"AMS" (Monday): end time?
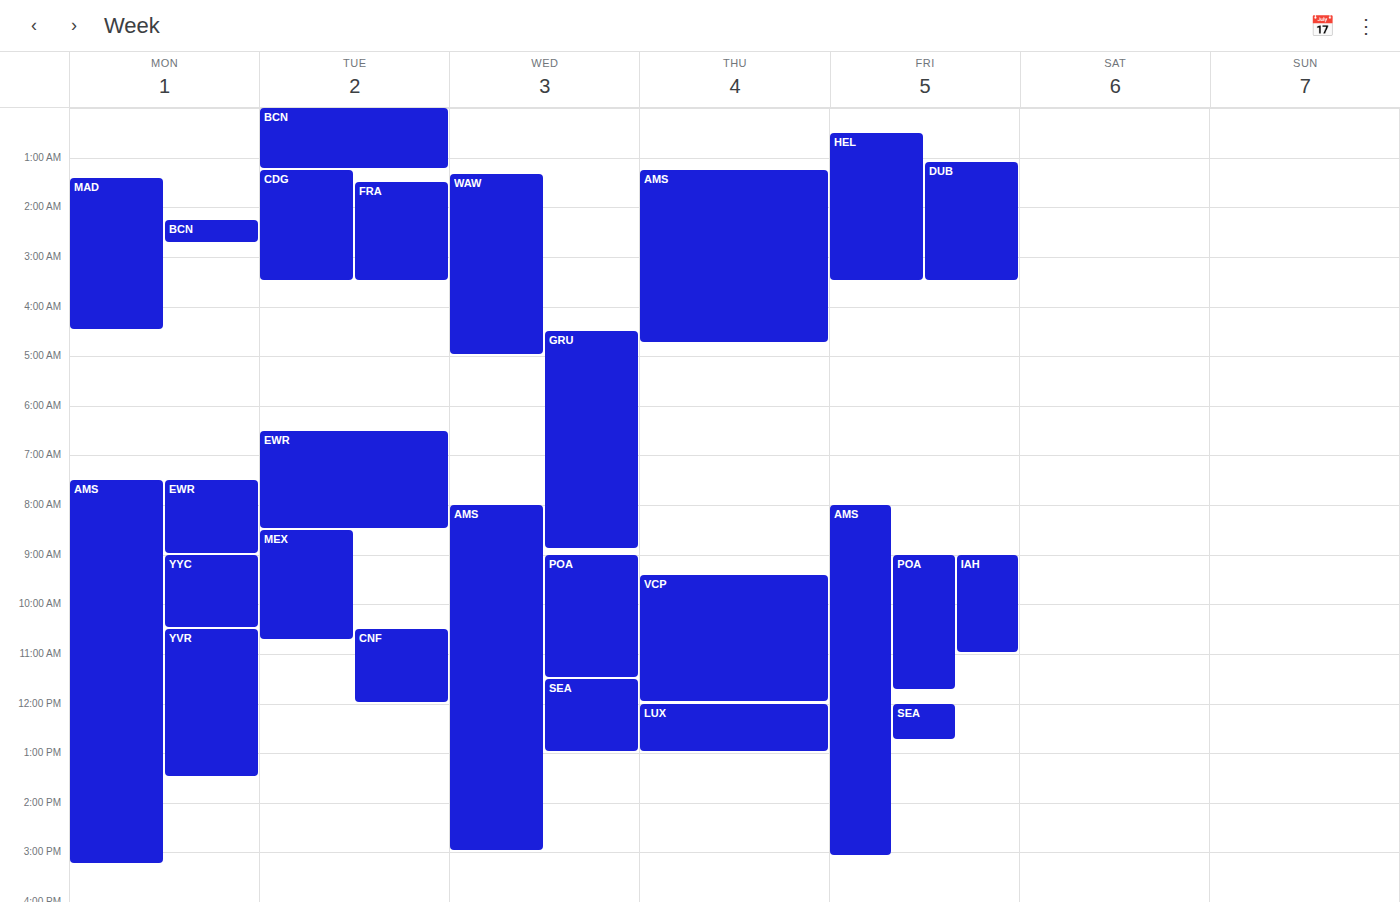
3:15 PM